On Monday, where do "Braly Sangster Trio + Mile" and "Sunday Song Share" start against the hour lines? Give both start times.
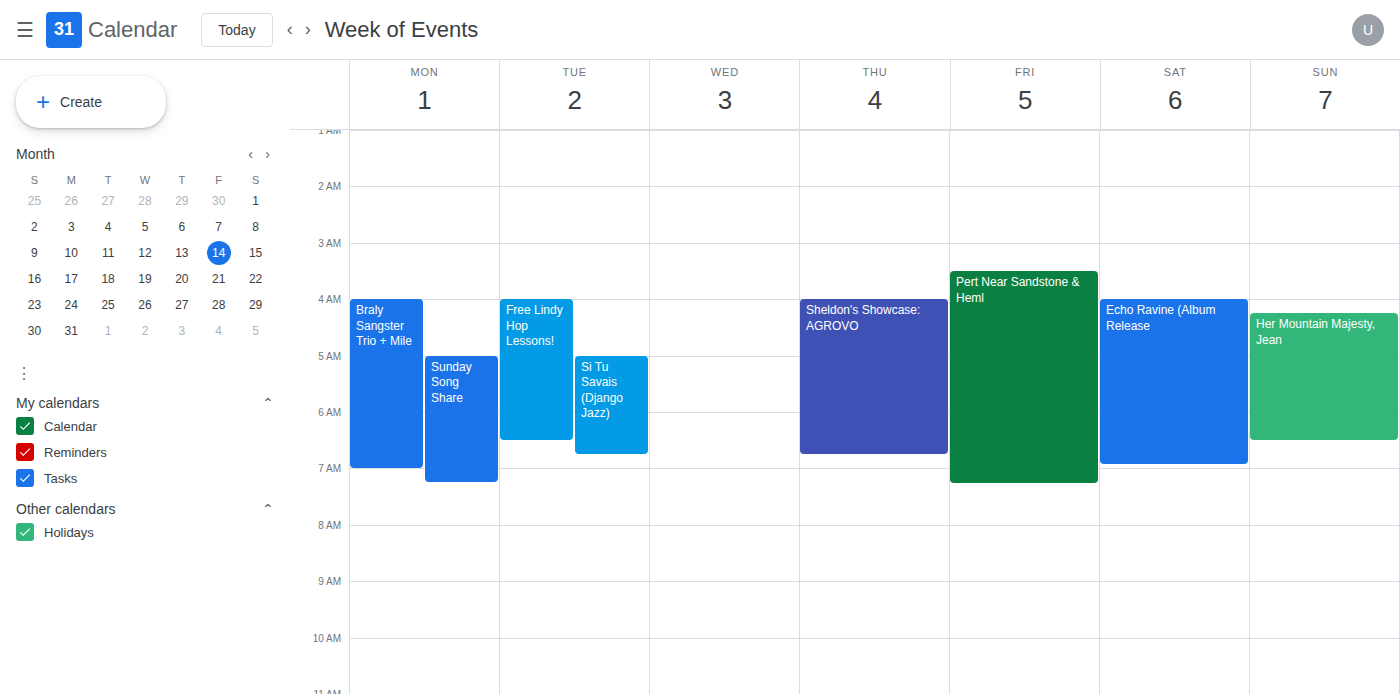
"Braly Sangster Trio + Mile": 4:00 AM, exactly on the 4 AM line. "Sunday Song Share": 5:00 AM, exactly on the 5 AM line.